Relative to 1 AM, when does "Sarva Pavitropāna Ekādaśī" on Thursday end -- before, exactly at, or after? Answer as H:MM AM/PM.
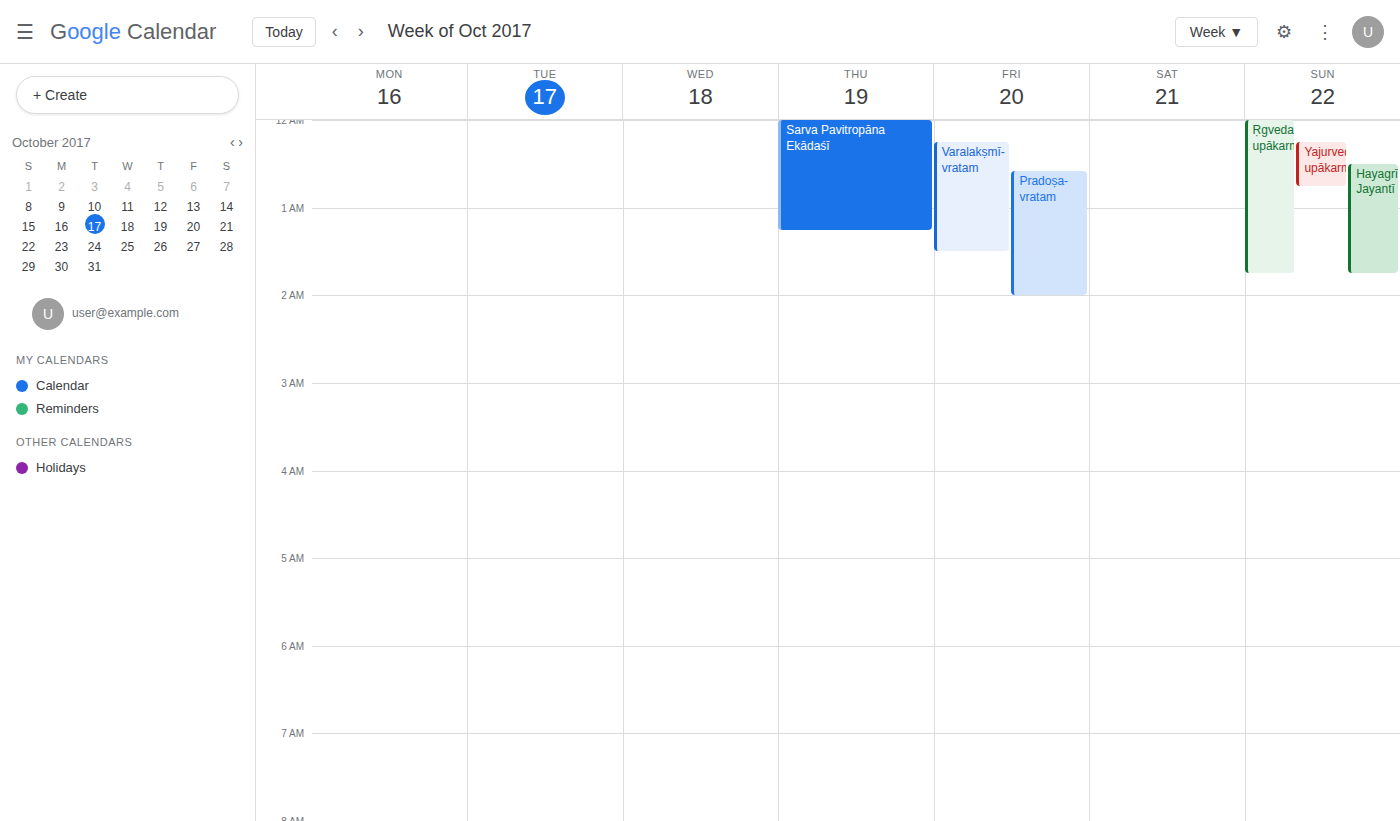
1:15 AM -- after 1 AM, 15 minutes below the 1 AM line.